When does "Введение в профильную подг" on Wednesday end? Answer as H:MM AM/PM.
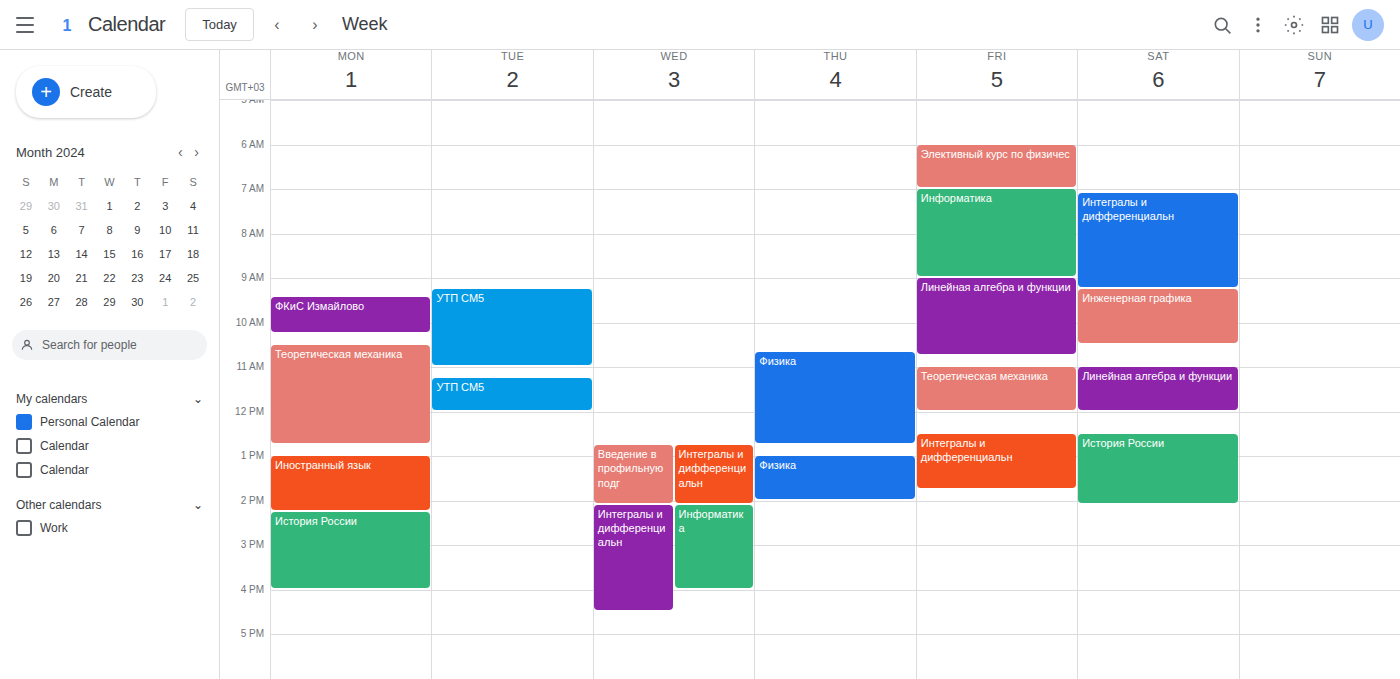
2:05 PM